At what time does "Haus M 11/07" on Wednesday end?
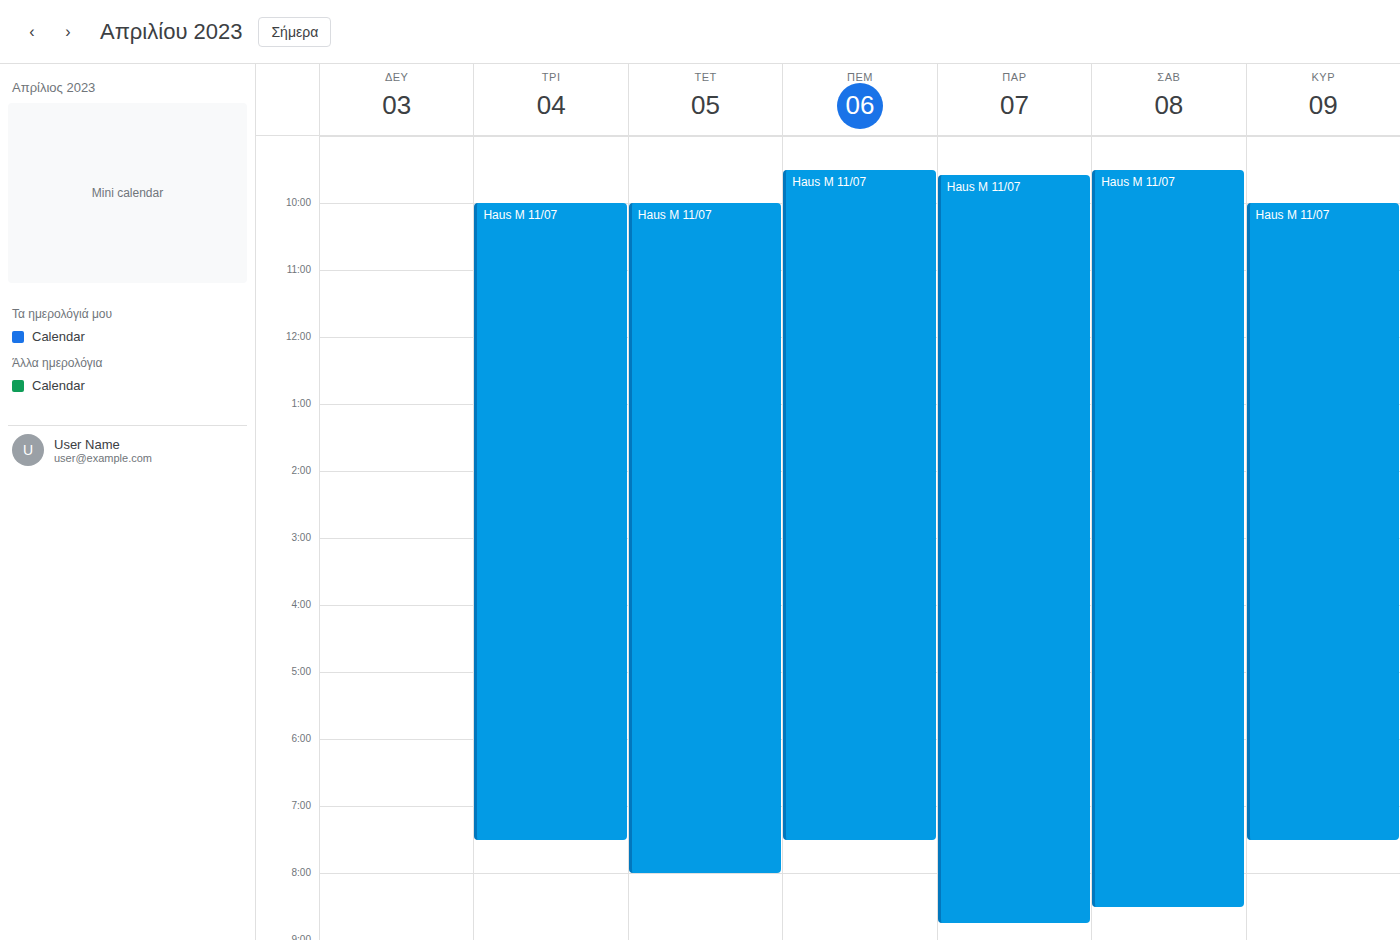
8:00 PM